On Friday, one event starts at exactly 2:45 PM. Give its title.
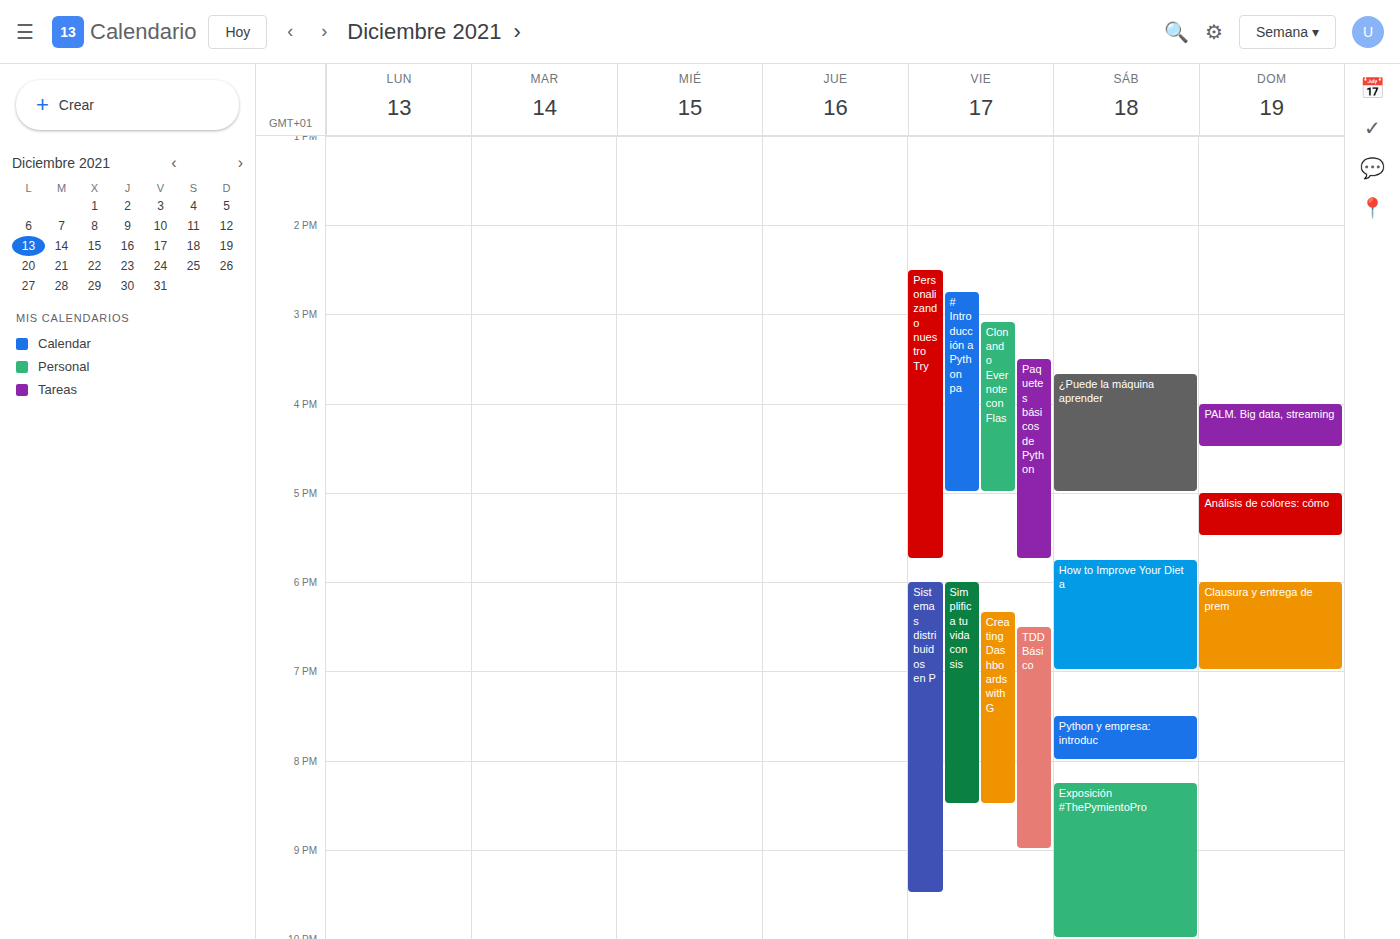
"# Introducción a Python pa"